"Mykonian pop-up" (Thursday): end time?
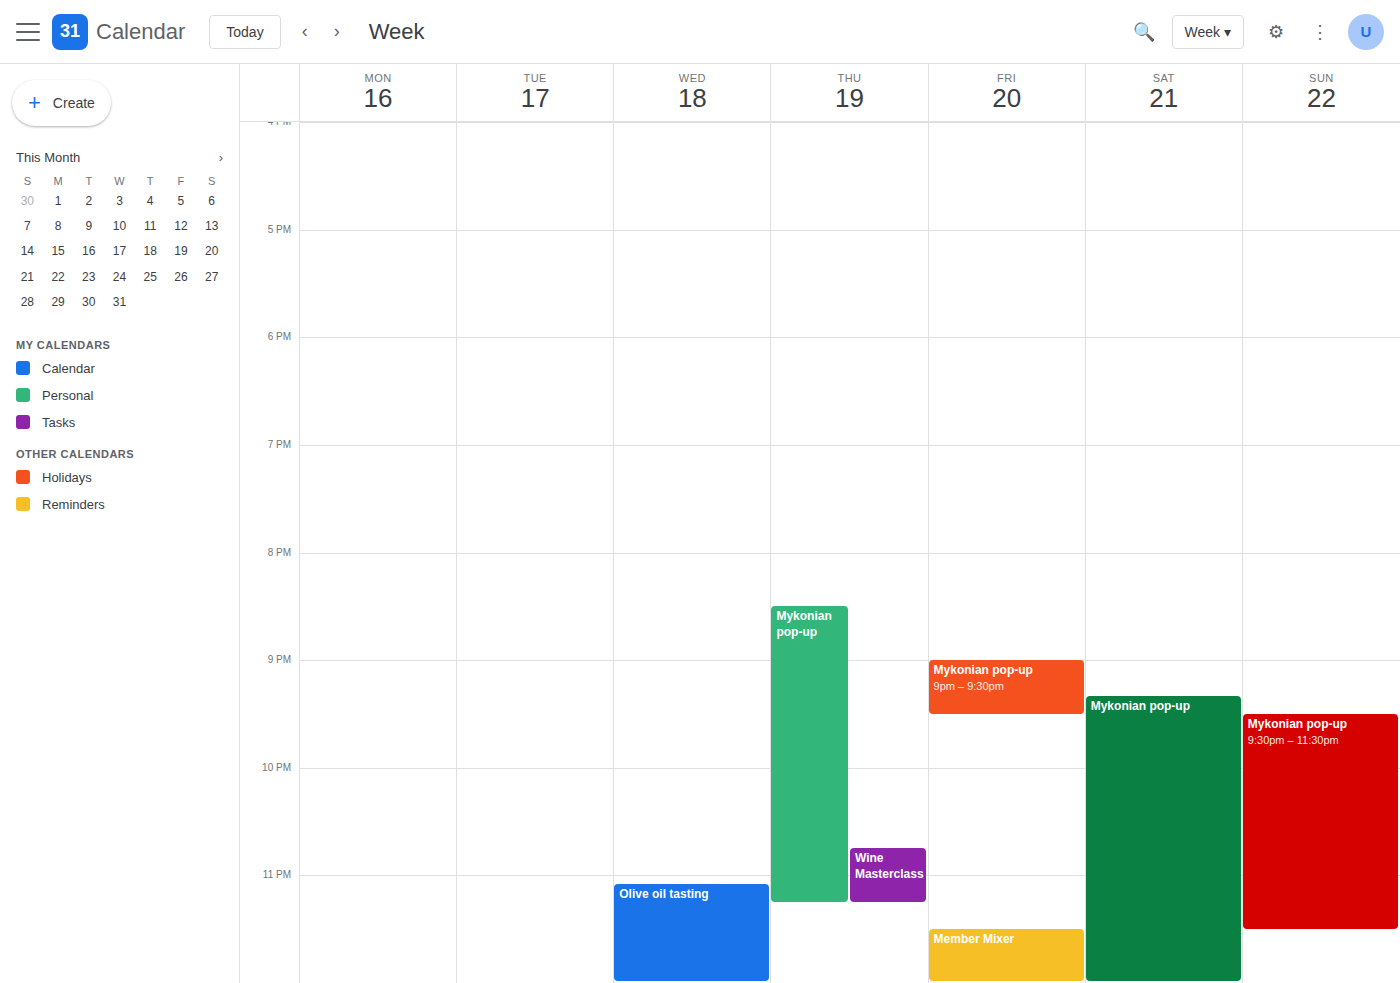
11:15 PM